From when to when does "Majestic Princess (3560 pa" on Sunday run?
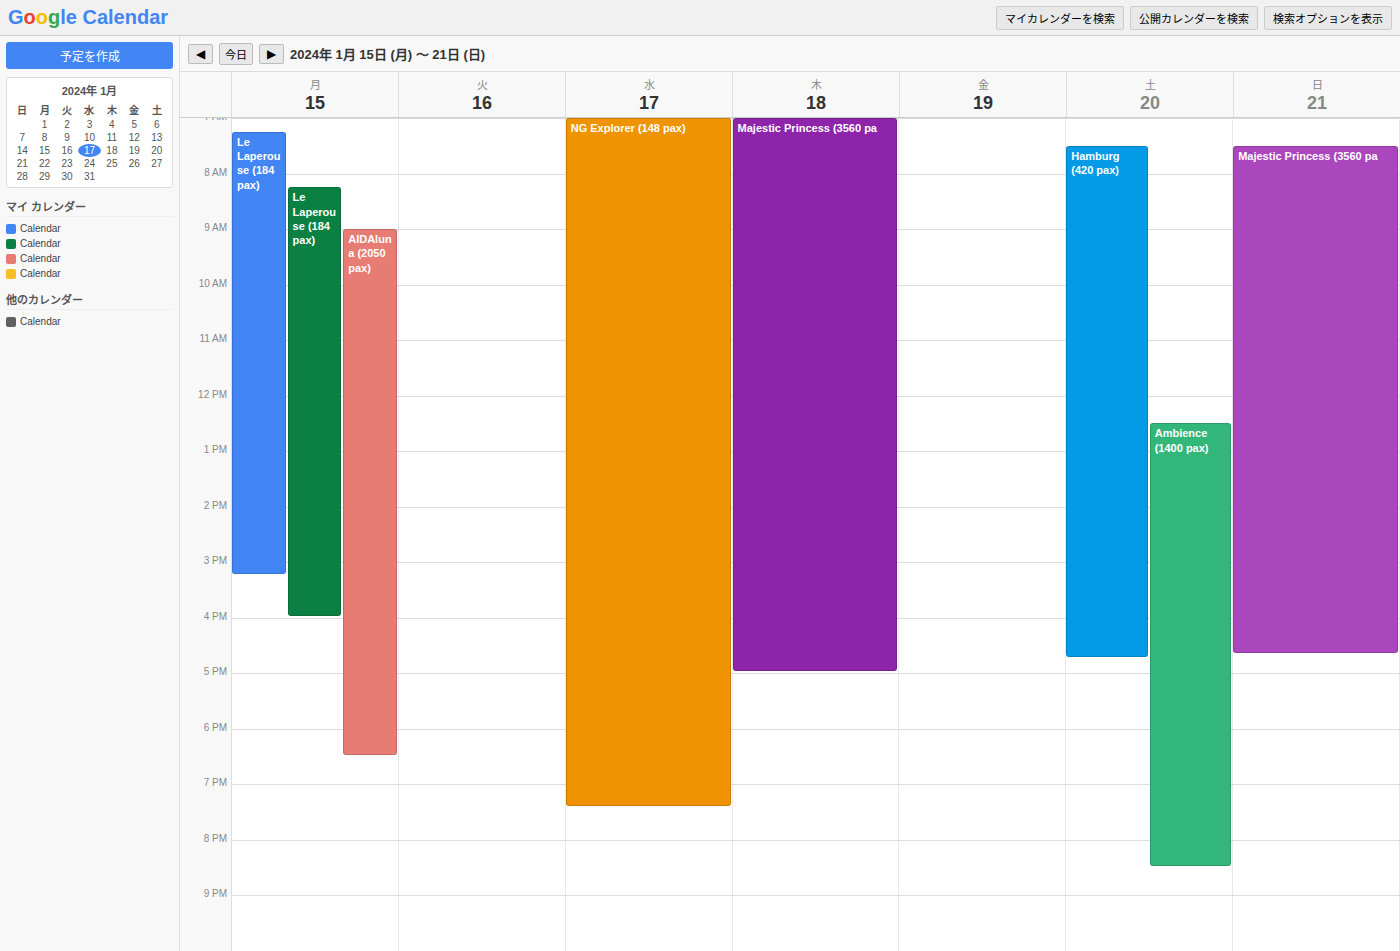
7:30 AM to 4:40 PM